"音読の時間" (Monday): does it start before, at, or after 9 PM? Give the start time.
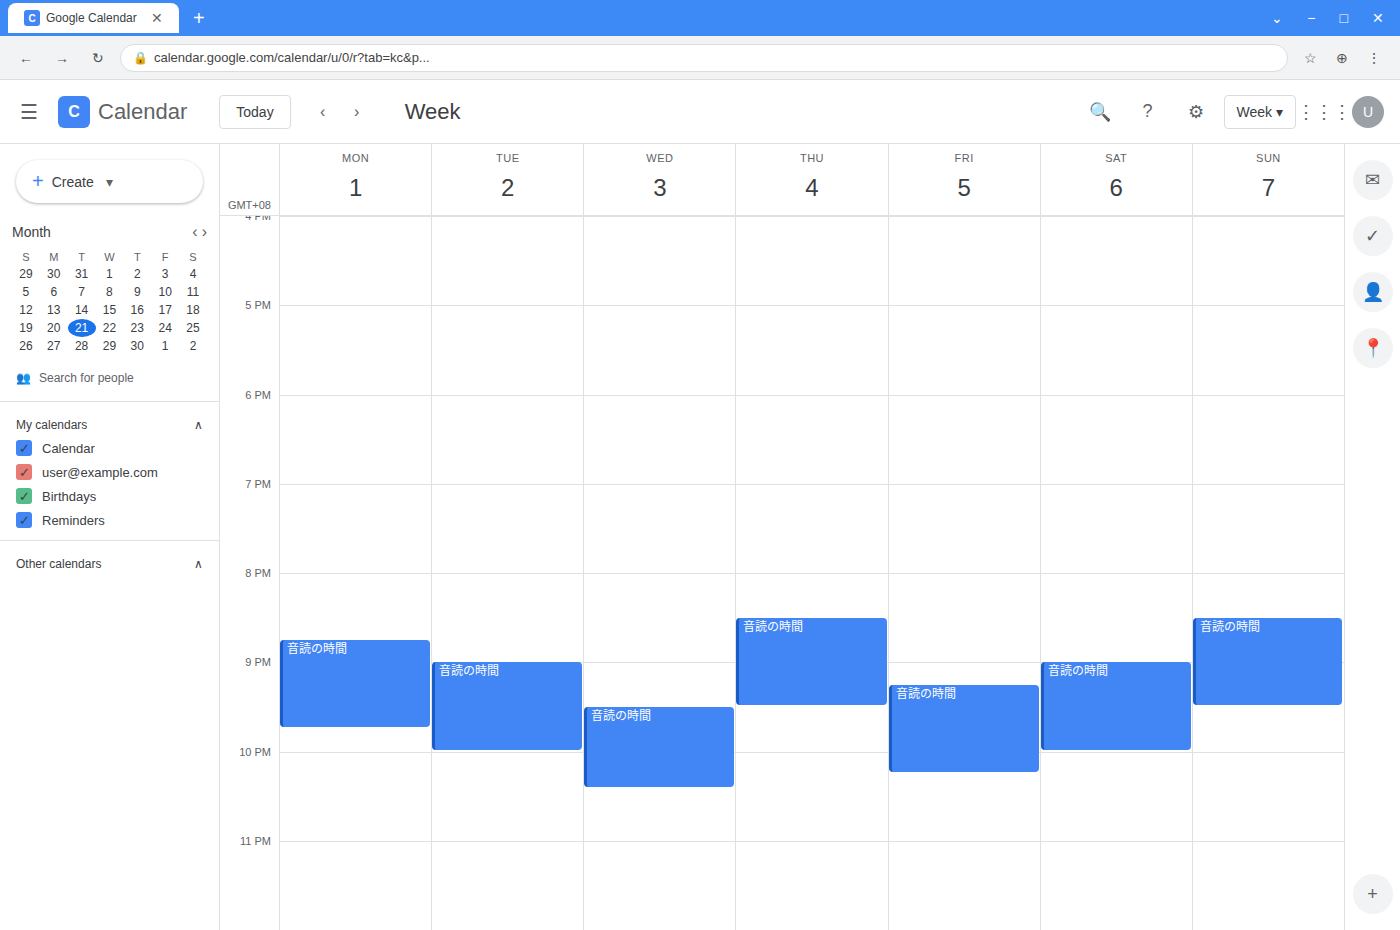
8:45 PM -- before 9 PM, 15 minutes above the 9 PM line.